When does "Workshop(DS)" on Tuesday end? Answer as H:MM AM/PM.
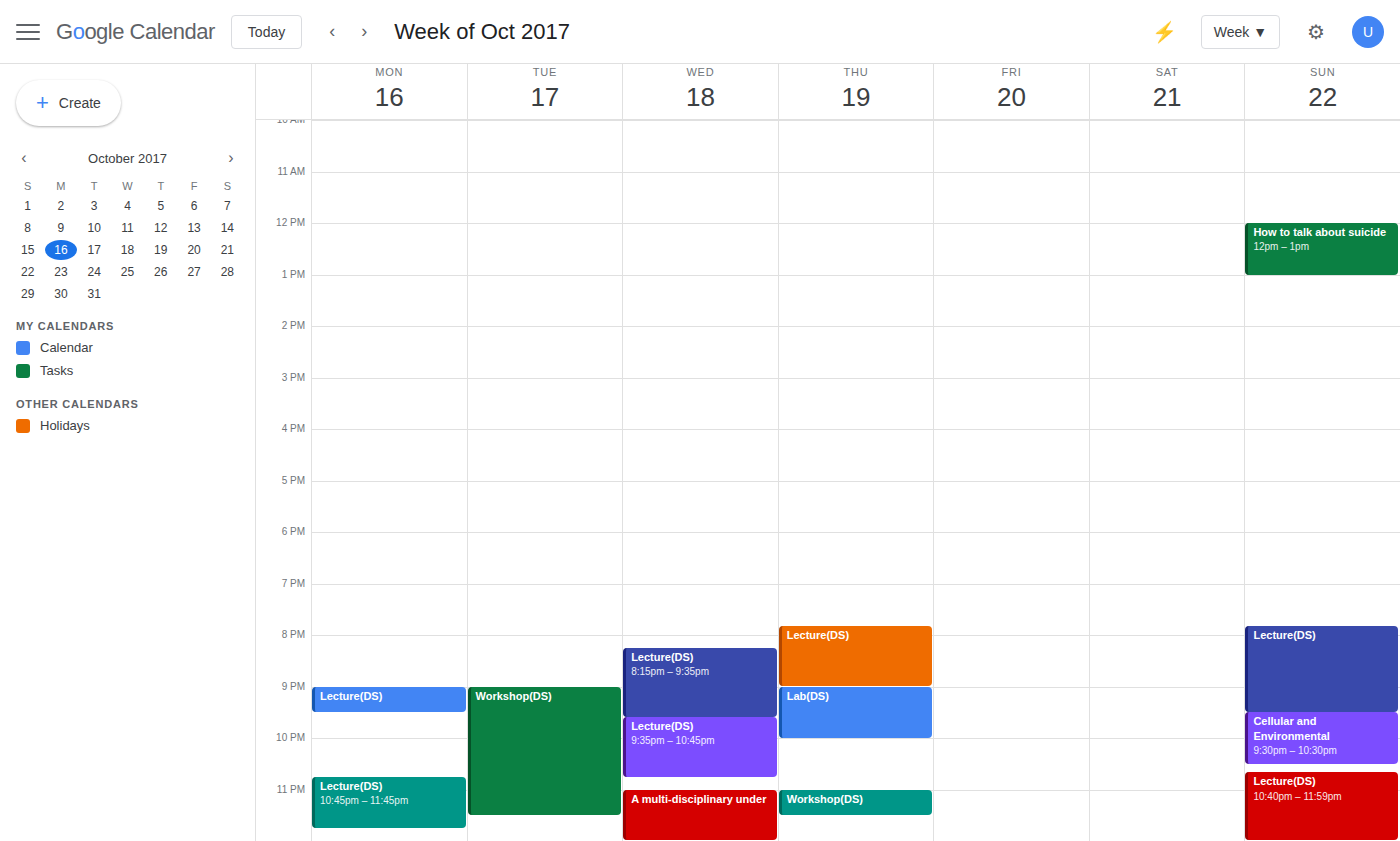
11:30 PM